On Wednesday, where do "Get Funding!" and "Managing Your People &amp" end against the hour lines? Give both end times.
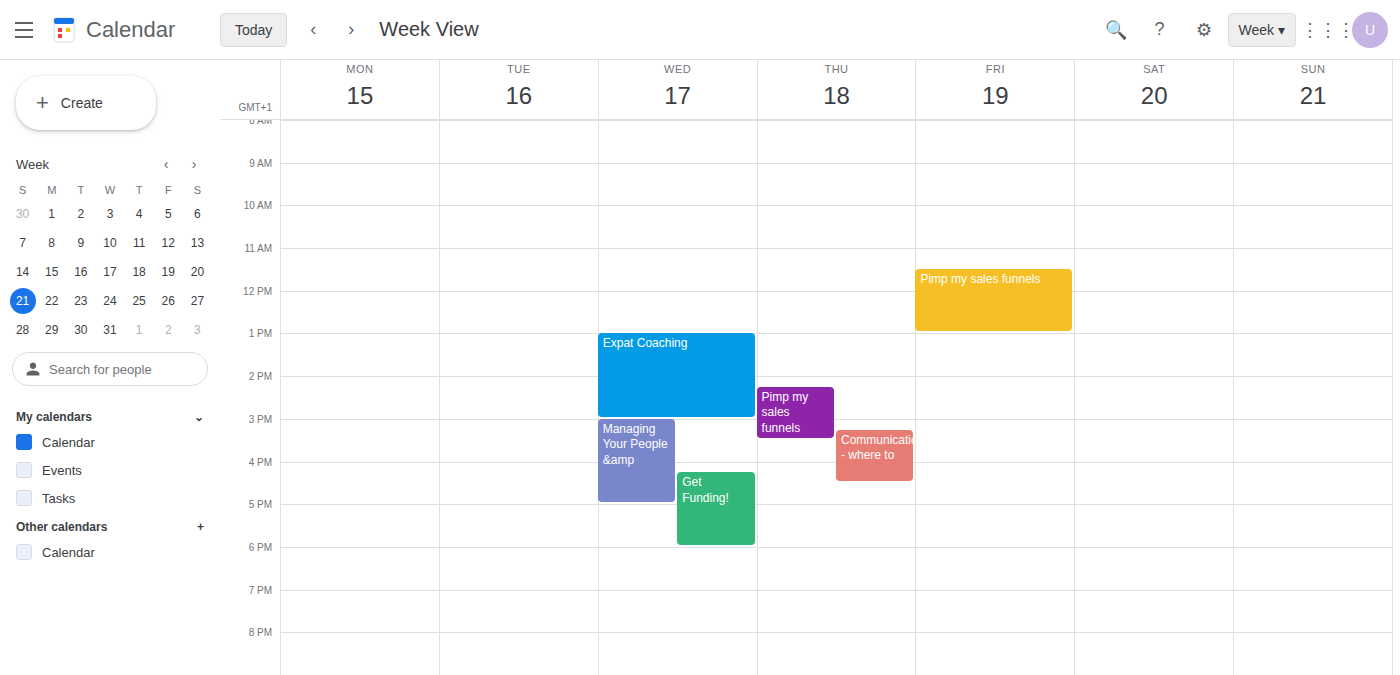
"Get Funding!": 6:00 PM, exactly on the 6 PM line. "Managing Your People &amp": 5:00 PM, exactly on the 5 PM line.